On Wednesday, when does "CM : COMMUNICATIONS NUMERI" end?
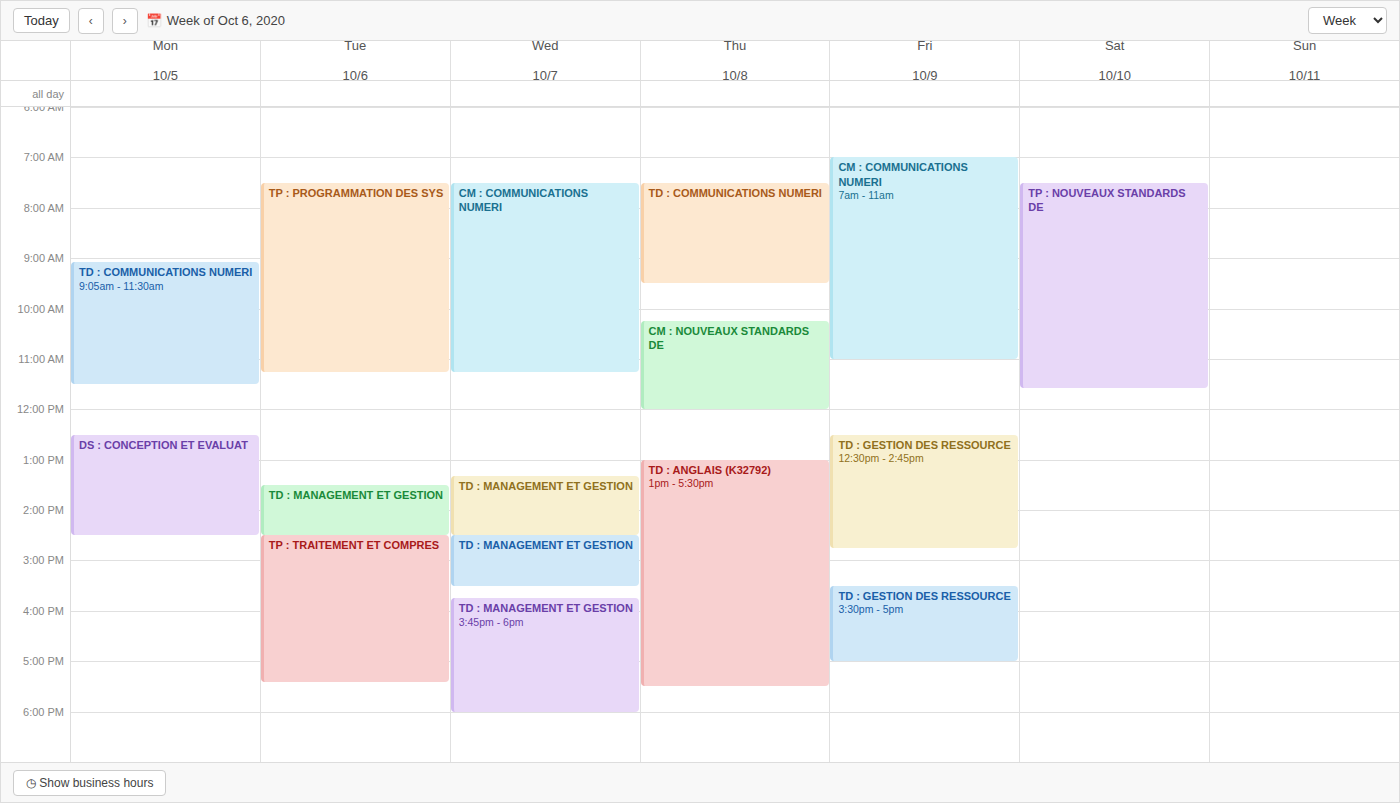
11:15 AM